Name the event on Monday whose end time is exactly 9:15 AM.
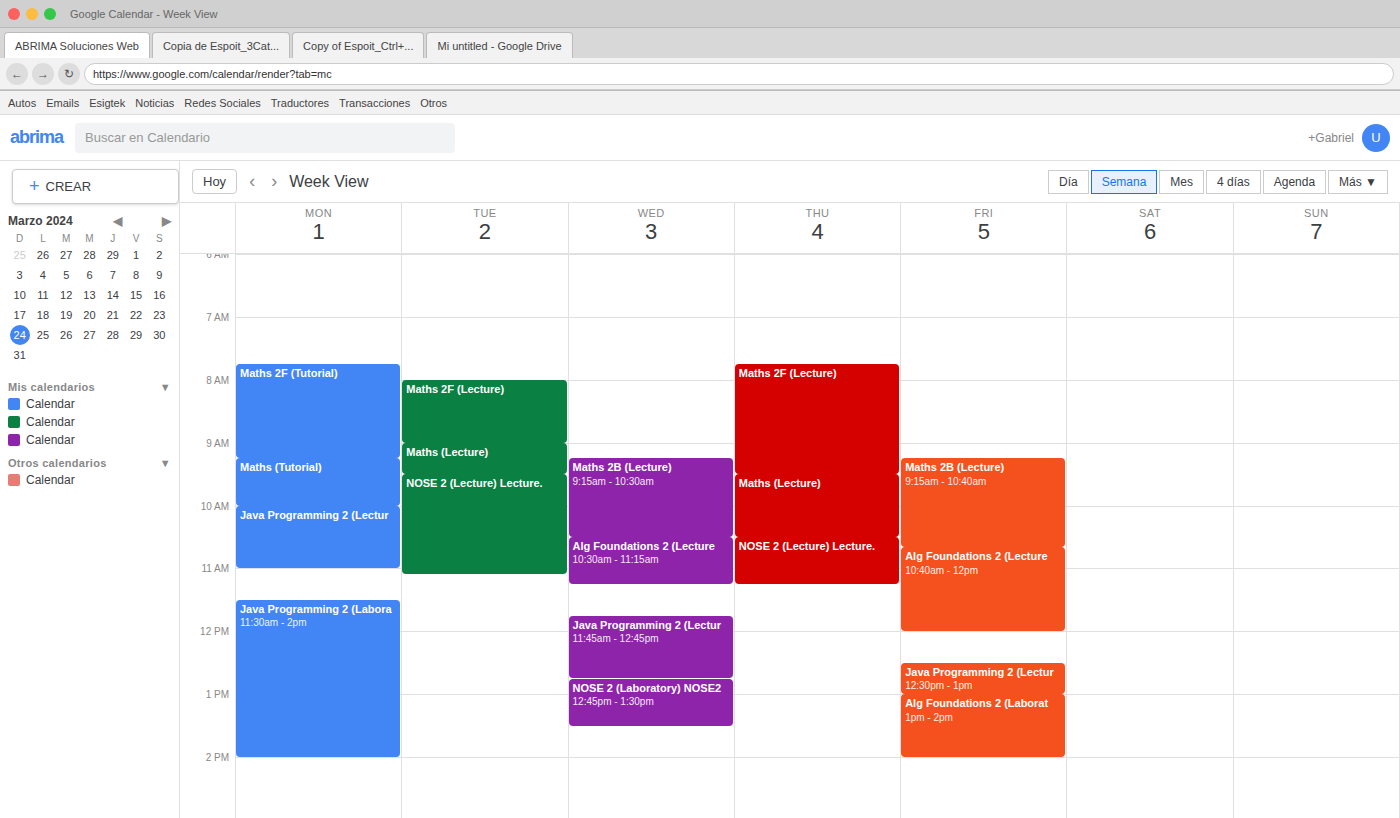
"Maths 2F (Tutorial)"